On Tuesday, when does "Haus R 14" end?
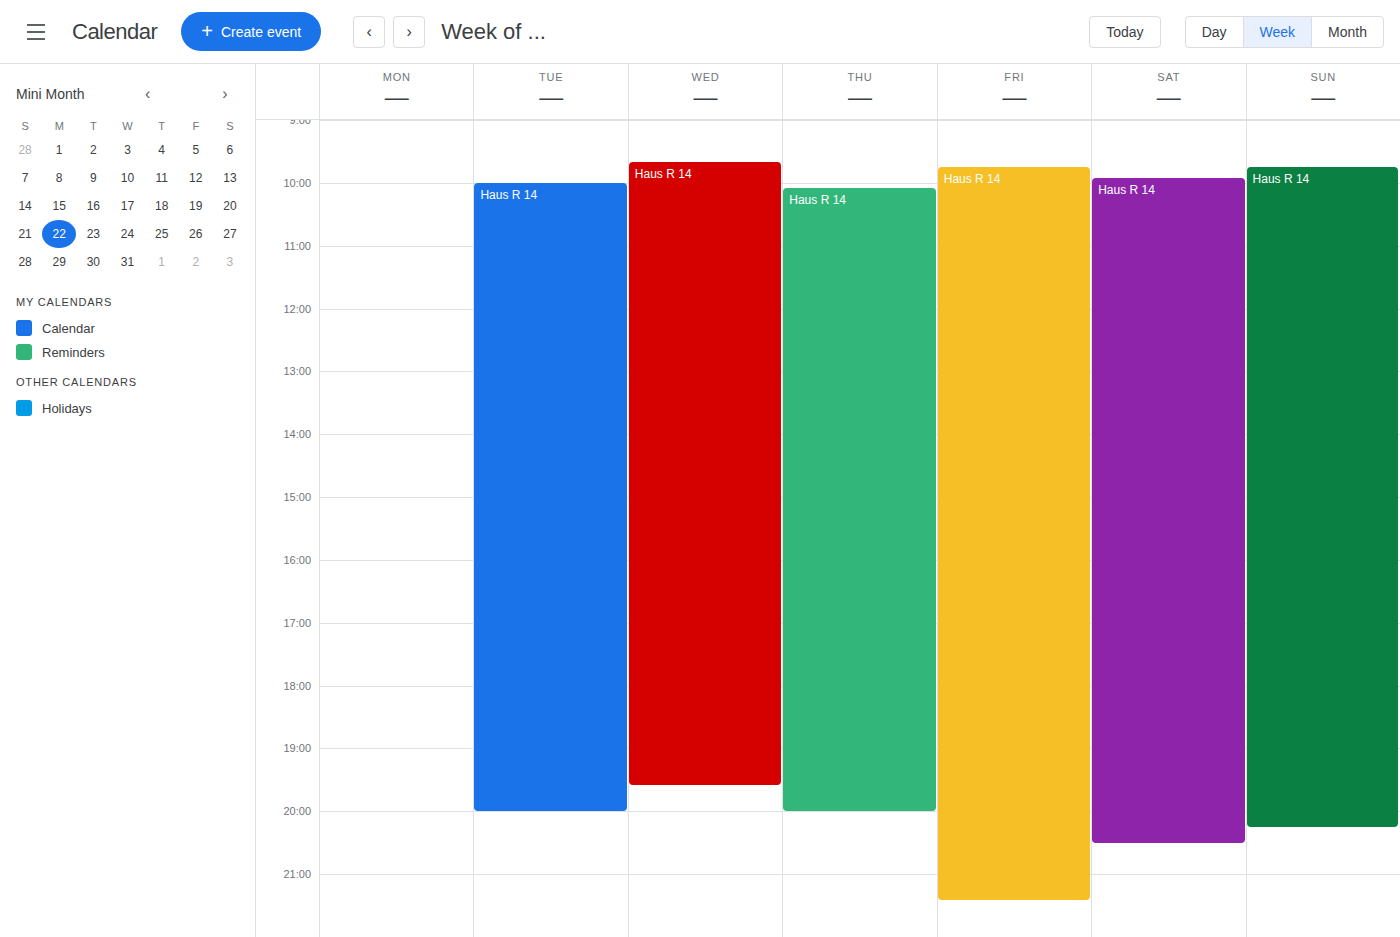
8:00 PM